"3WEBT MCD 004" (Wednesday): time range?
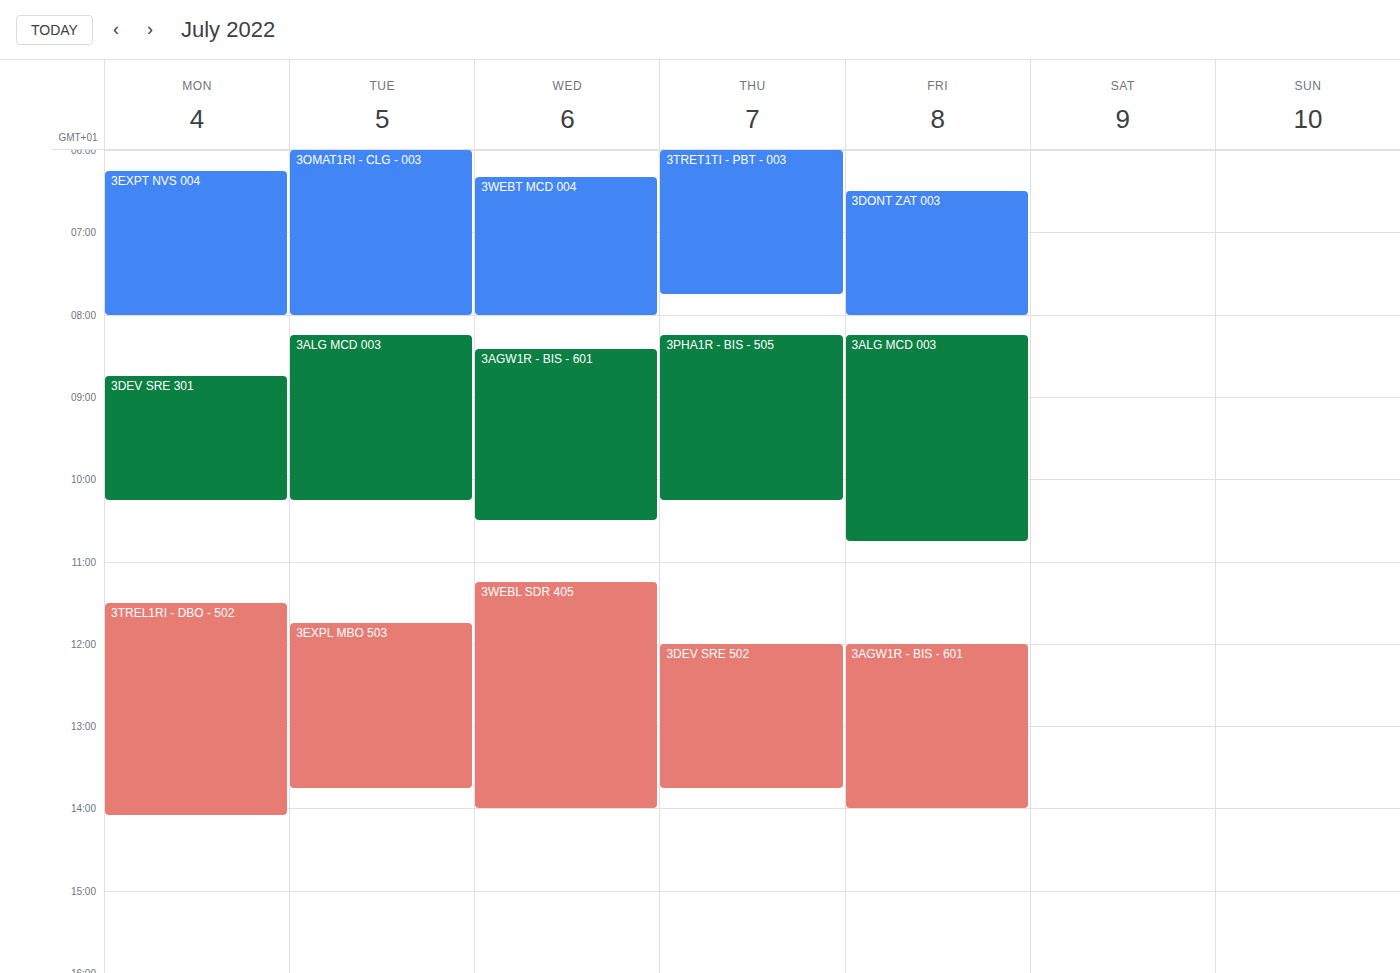
6:20 AM to 8:00 AM